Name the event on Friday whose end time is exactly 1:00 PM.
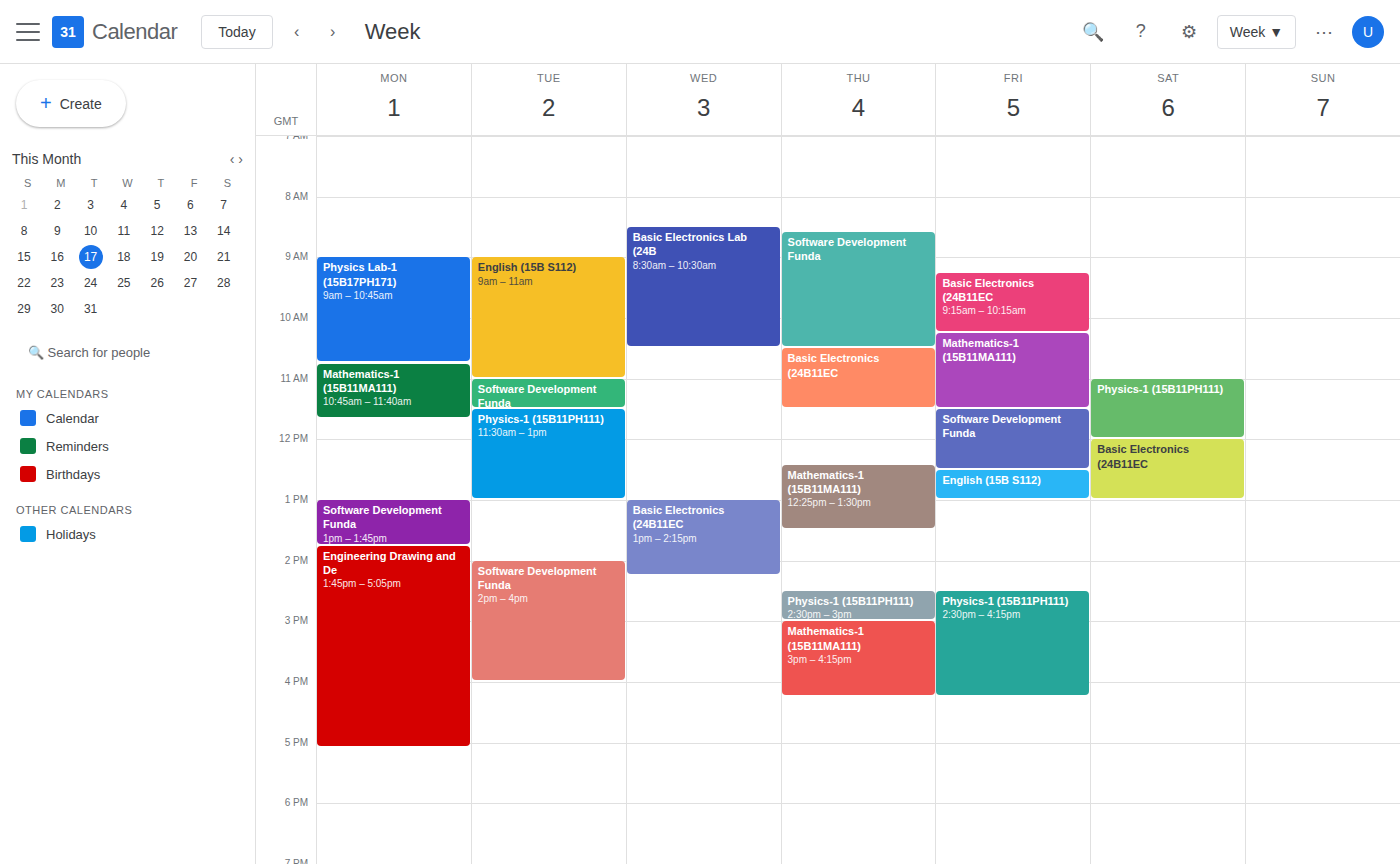
"English (15B S112)"